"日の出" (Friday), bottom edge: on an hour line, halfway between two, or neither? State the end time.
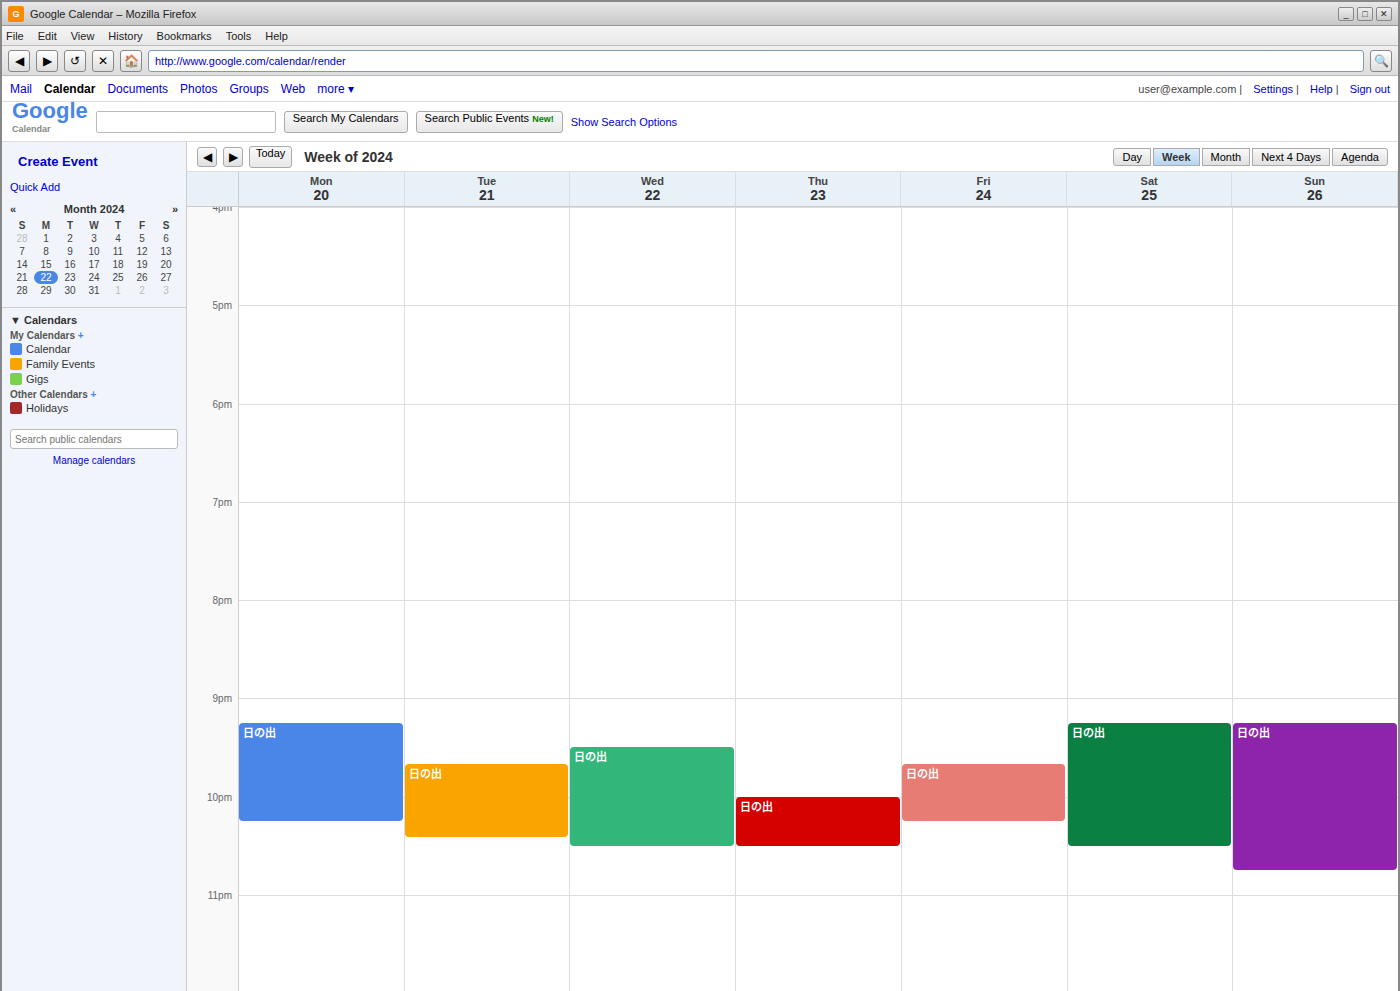
10:15 PM -- neither: a quarter of the way from the 10 PM line to the 11 PM line.